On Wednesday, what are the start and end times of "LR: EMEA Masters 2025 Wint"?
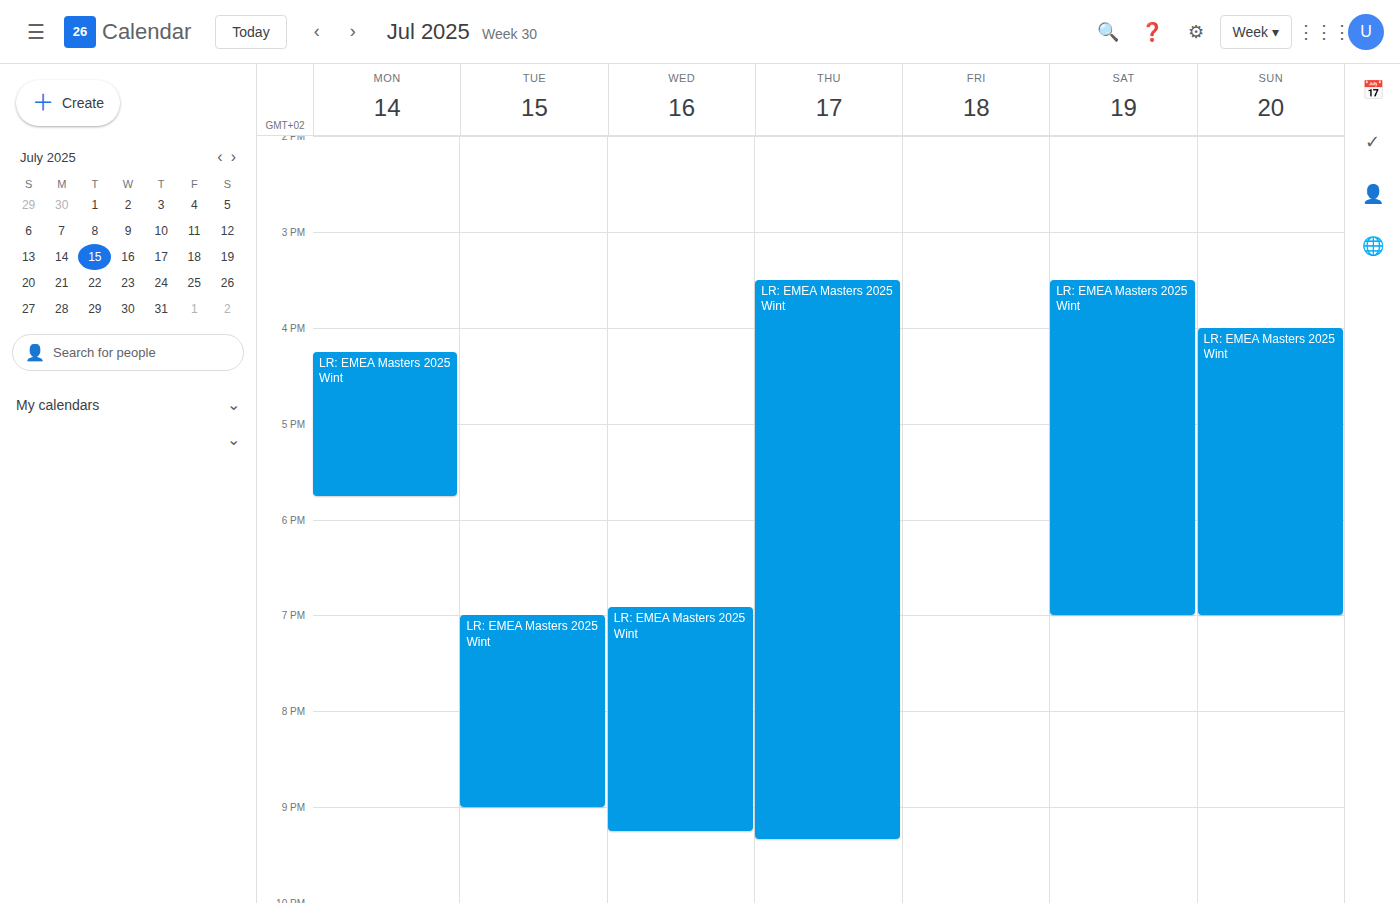
6:55 PM to 9:15 PM